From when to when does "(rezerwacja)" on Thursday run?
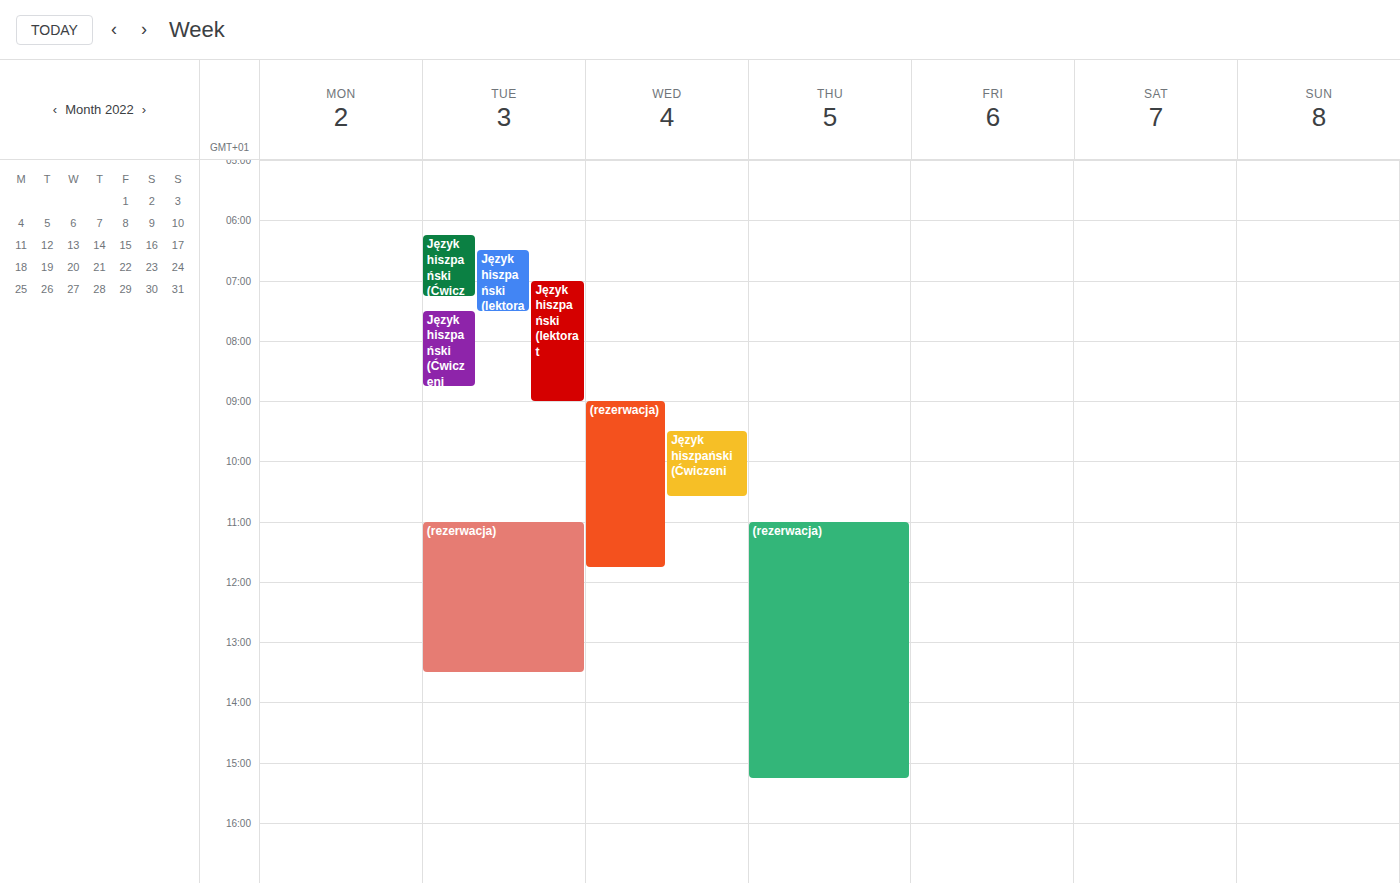
11:00 AM to 3:15 PM